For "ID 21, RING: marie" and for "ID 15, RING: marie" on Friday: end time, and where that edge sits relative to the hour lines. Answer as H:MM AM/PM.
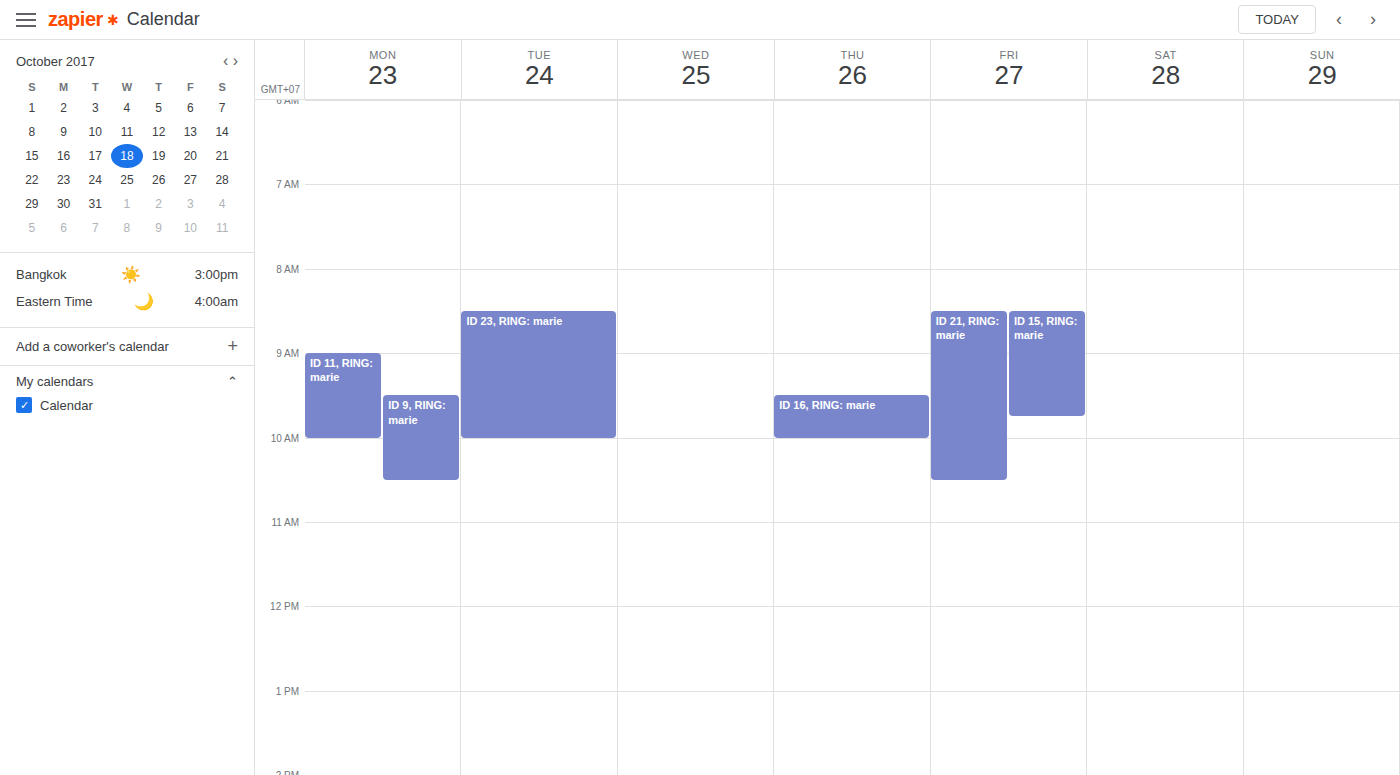
"ID 21, RING: marie": 10:30 AM, halfway between the 10 AM and 11 AM lines. "ID 15, RING: marie": 9:45 AM, neither: three quarters of the way from the 9 AM line to the 10 AM line.